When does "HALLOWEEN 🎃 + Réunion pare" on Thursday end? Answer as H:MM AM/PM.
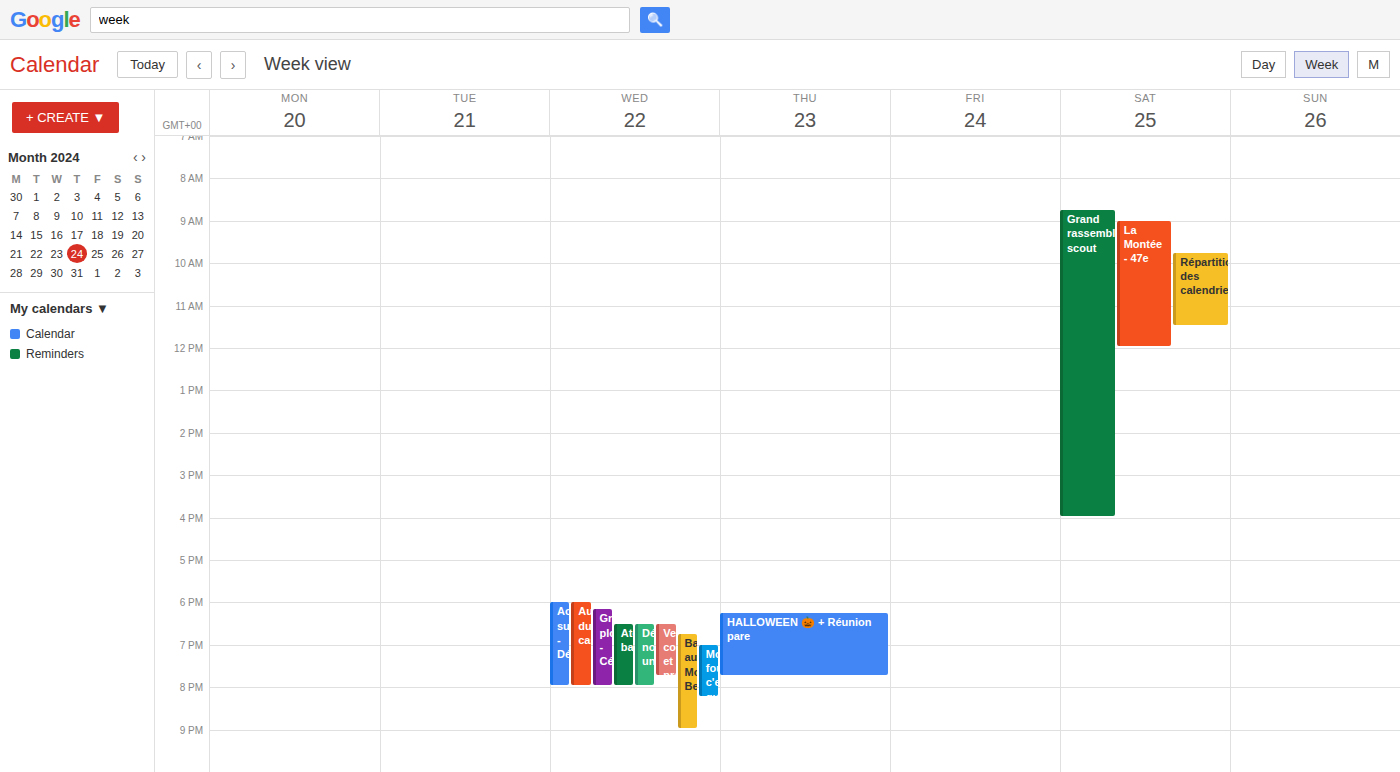
7:45 PM